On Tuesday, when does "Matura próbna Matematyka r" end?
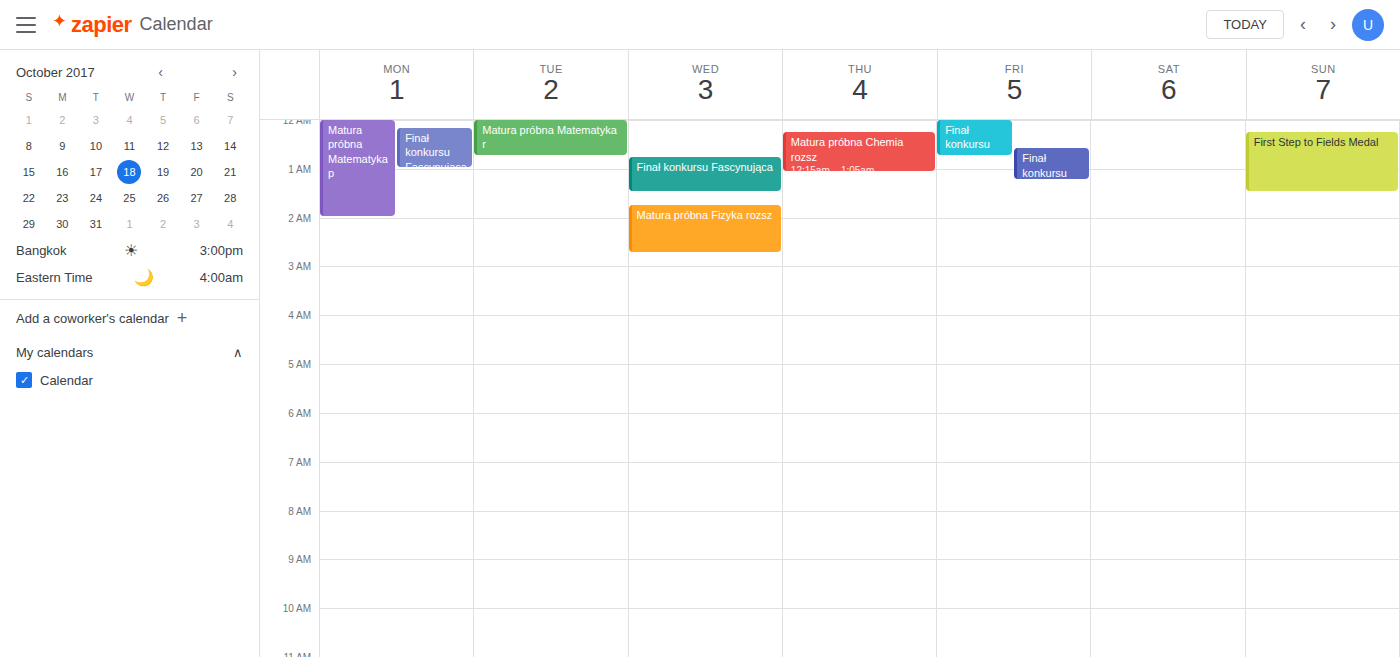
12:45 AM